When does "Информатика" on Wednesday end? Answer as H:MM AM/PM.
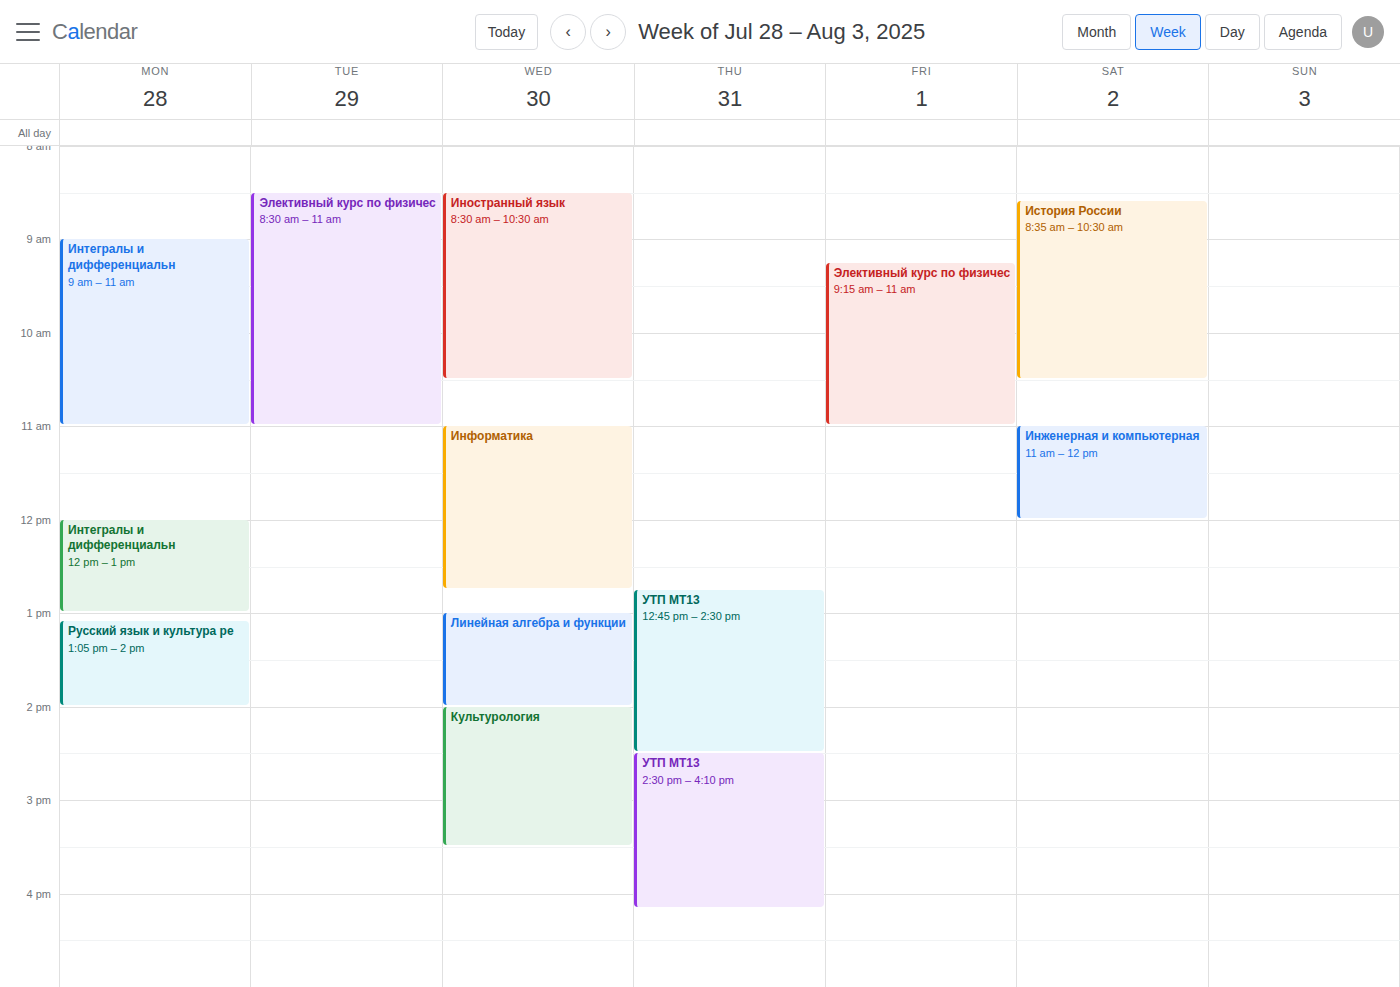
12:45 PM